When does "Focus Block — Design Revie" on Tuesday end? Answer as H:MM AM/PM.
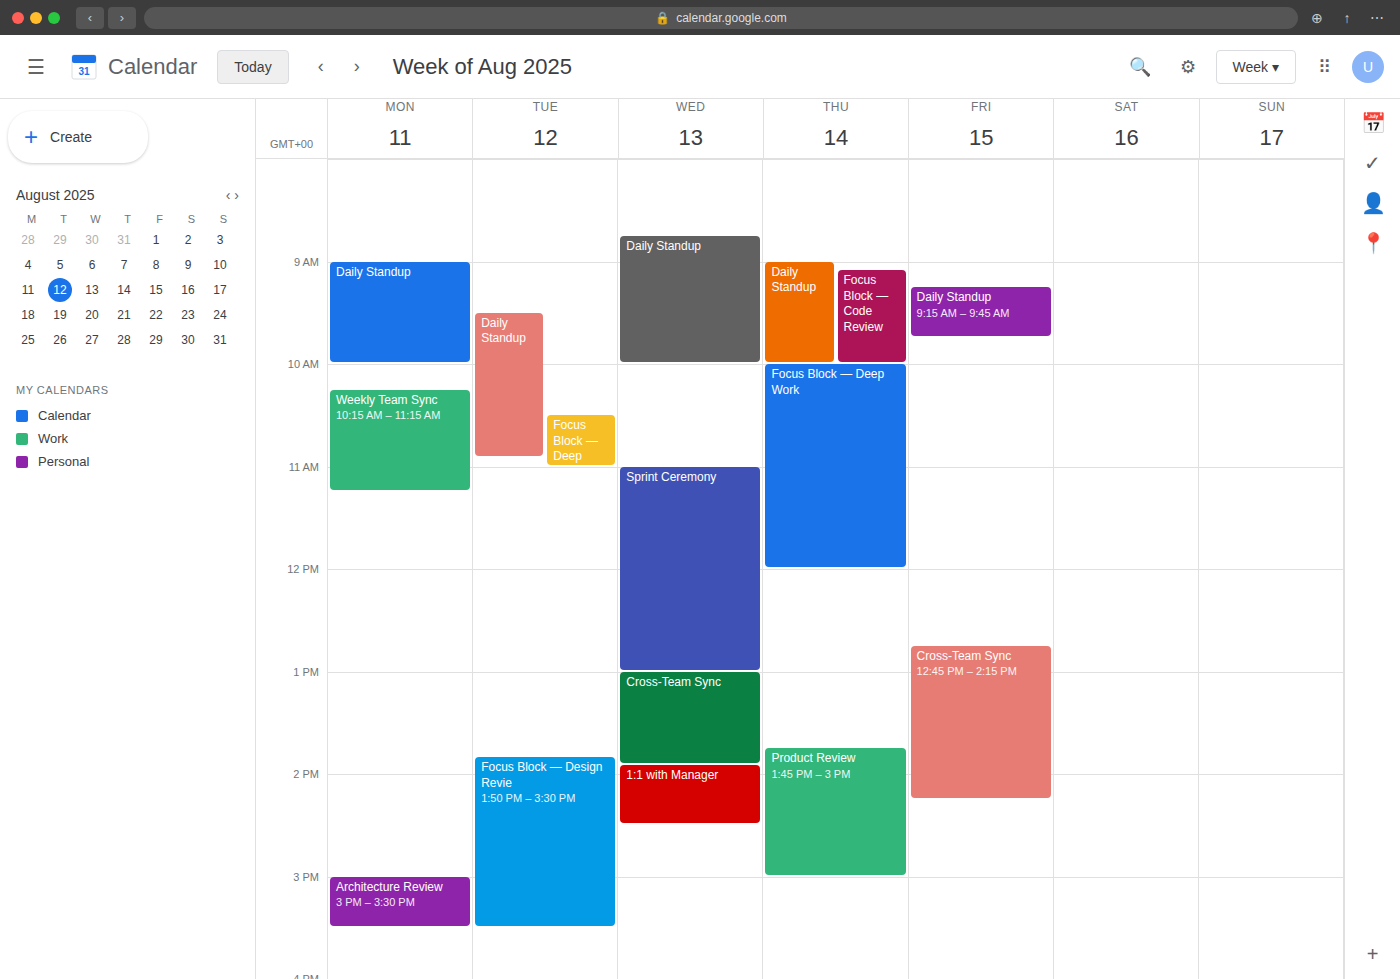
3:30 PM